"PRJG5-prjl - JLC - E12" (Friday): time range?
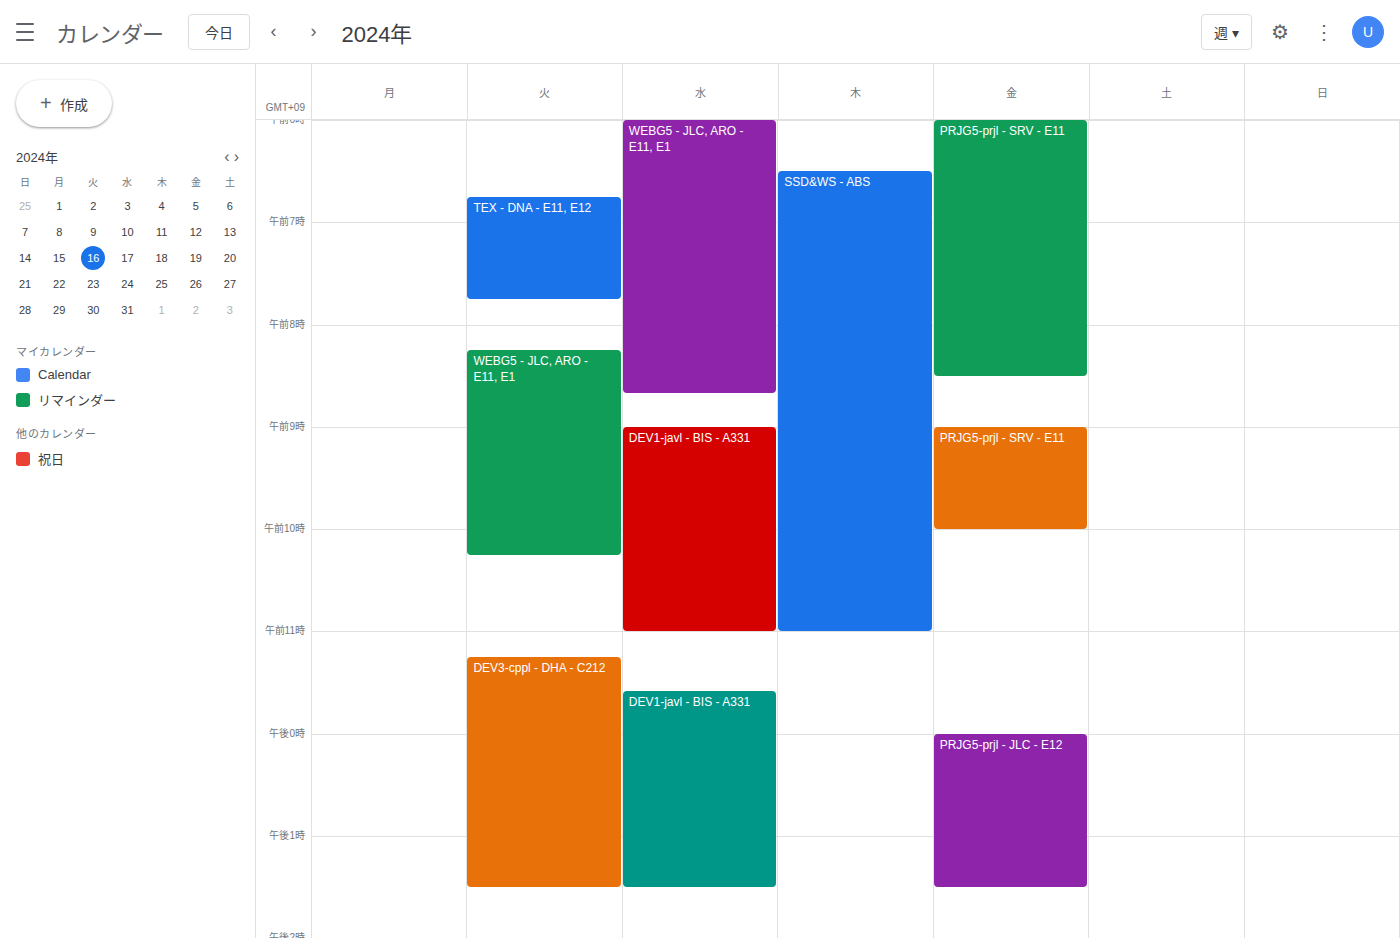
12:00 to 13:30